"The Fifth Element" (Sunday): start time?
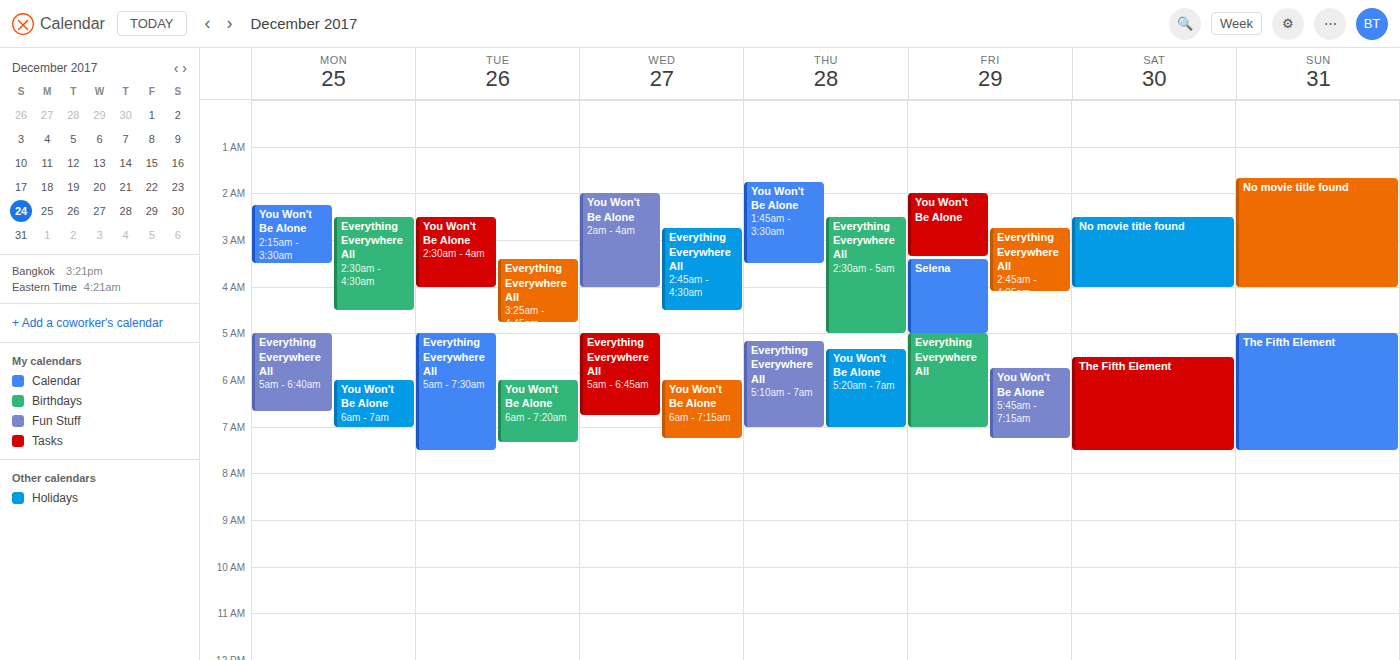
5:00 AM